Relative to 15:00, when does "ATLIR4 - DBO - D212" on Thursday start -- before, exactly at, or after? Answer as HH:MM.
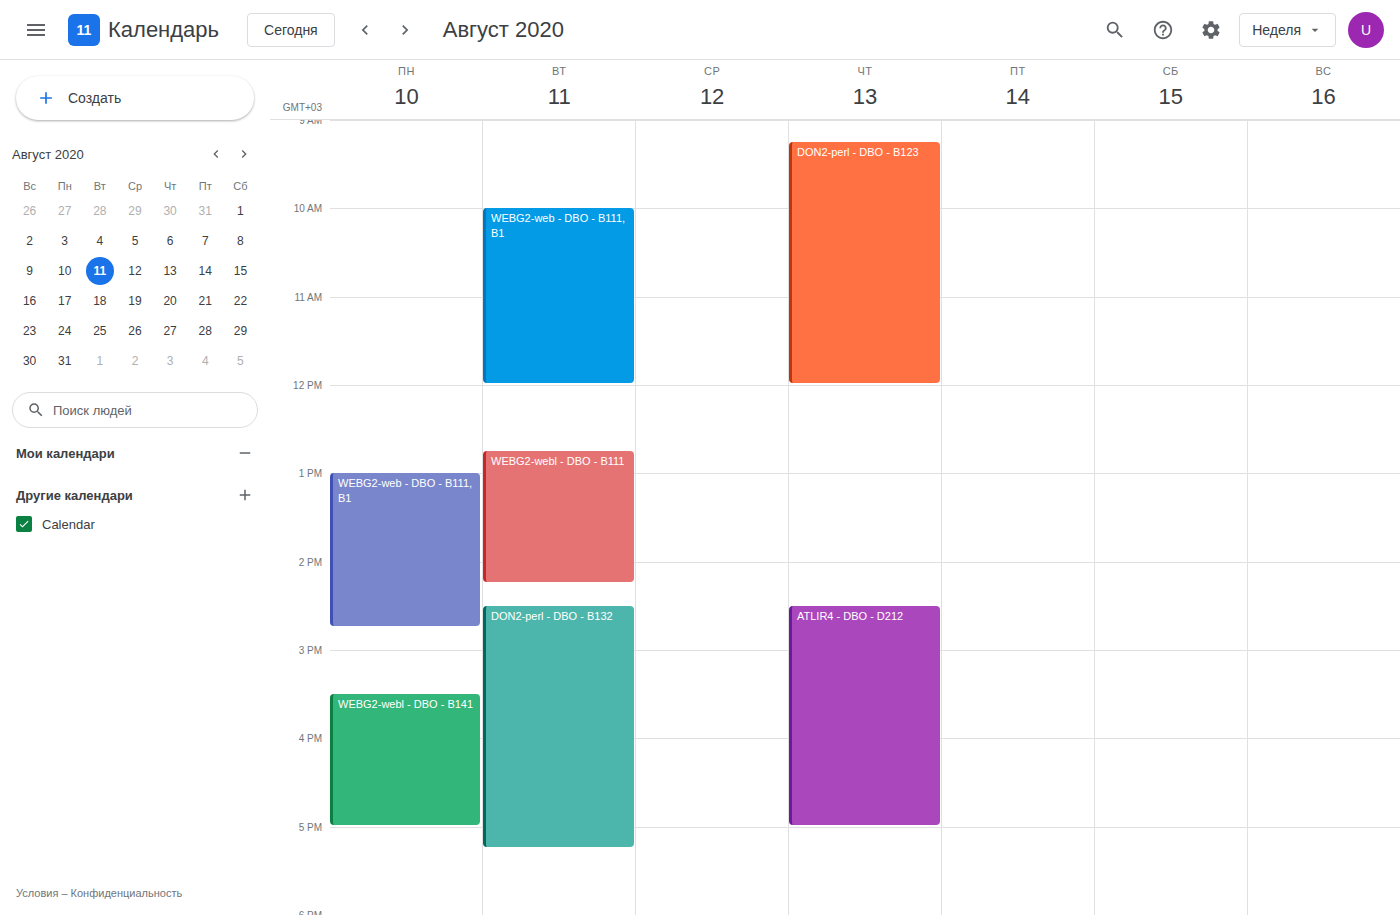
14:30 -- before 15:00, 30 minutes above the 15:00 line.